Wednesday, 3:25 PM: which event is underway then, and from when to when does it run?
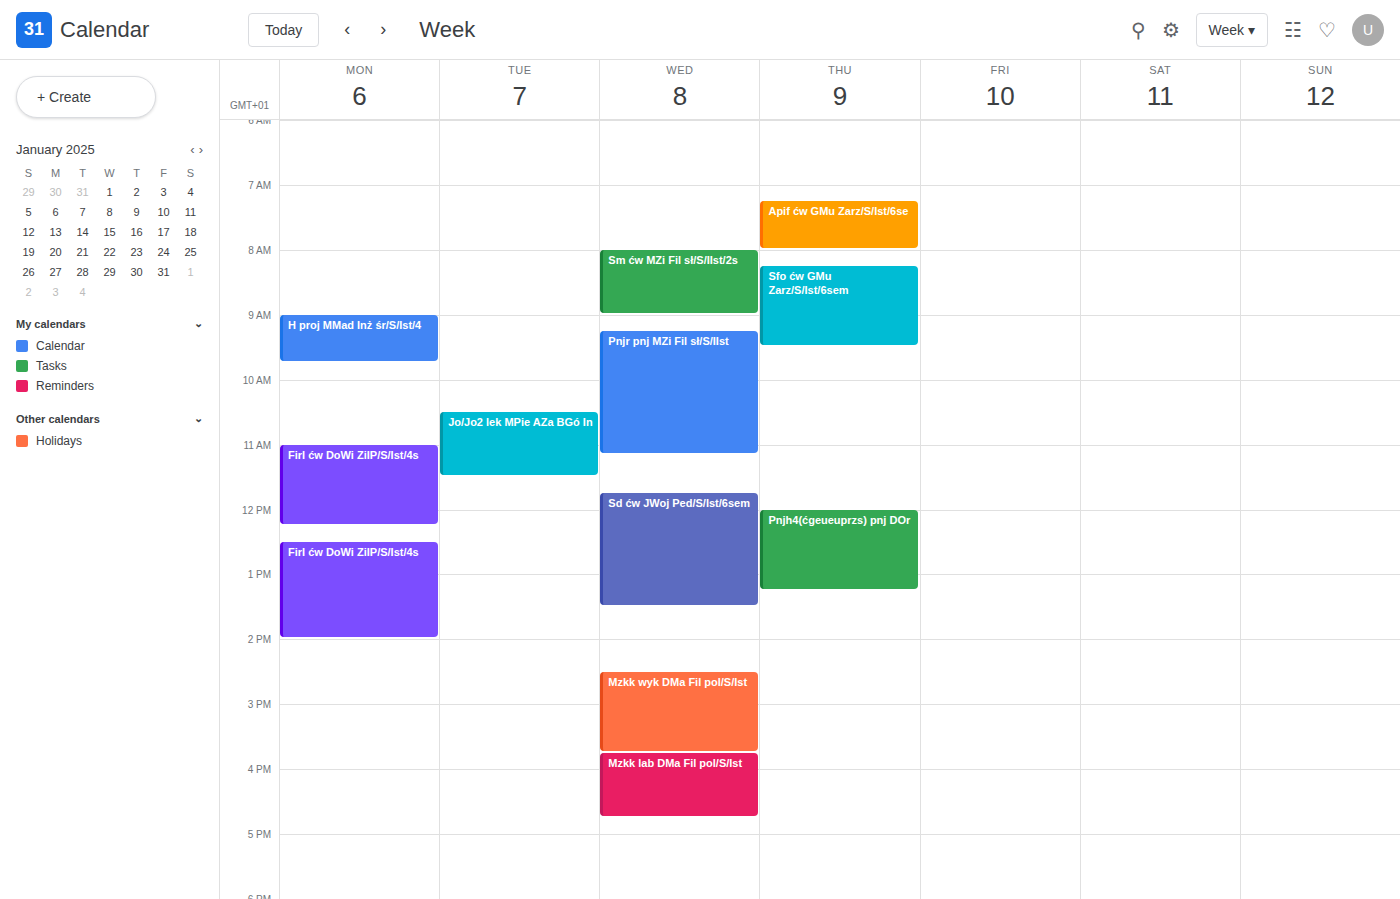
"Mzkk wyk DMa Fil pol/S/Ist", 2:30 PM to 3:45 PM